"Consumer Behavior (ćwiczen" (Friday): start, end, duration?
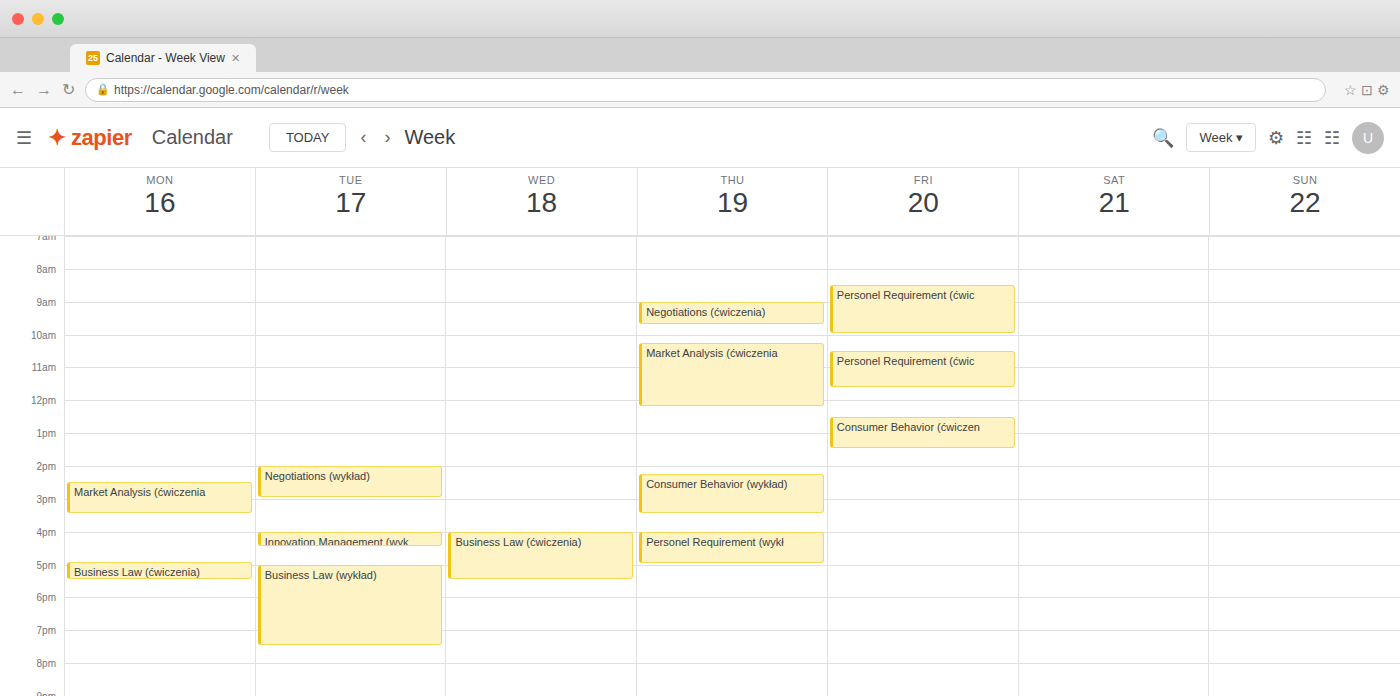
12:30 to 13:30, 1 hour